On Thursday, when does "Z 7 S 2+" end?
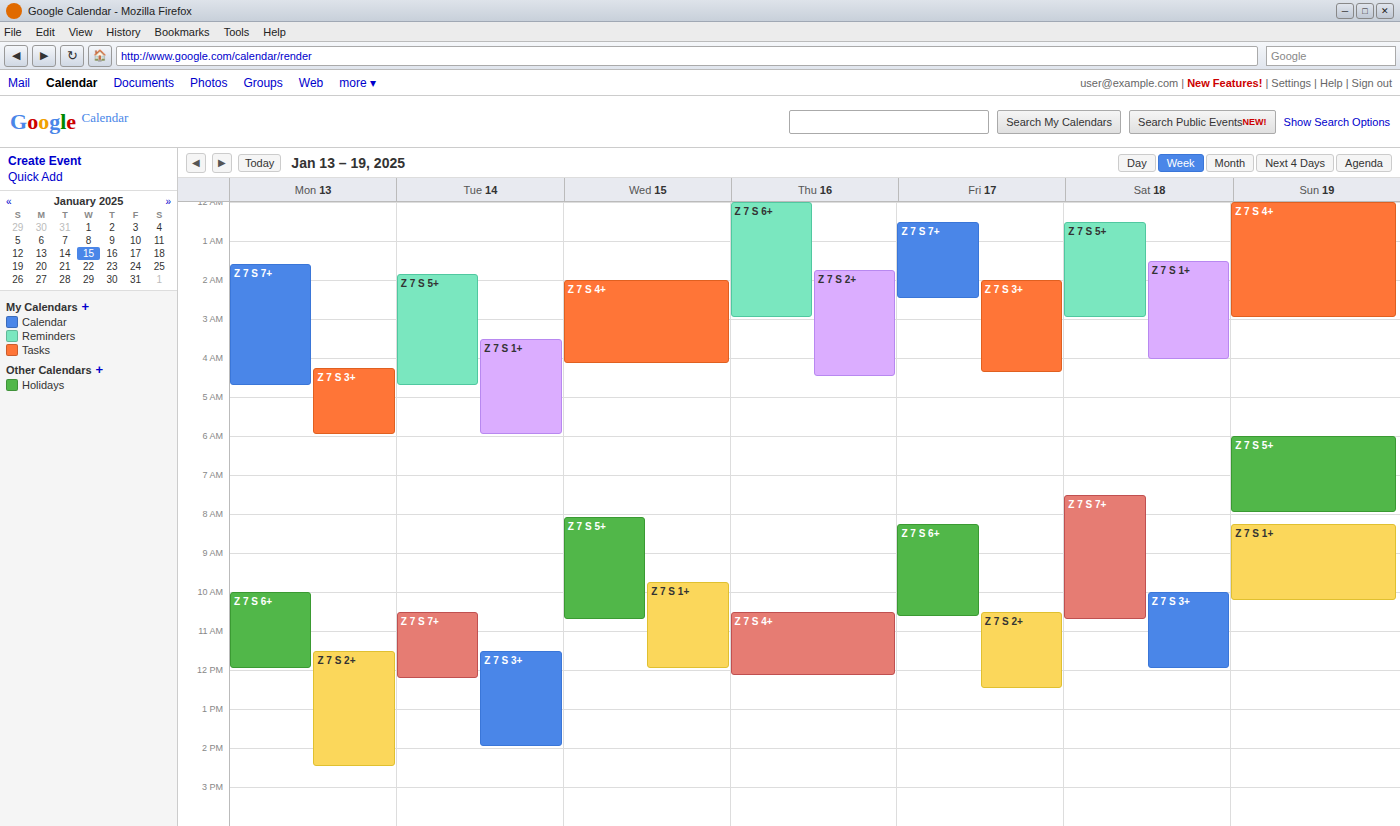
4:30 AM